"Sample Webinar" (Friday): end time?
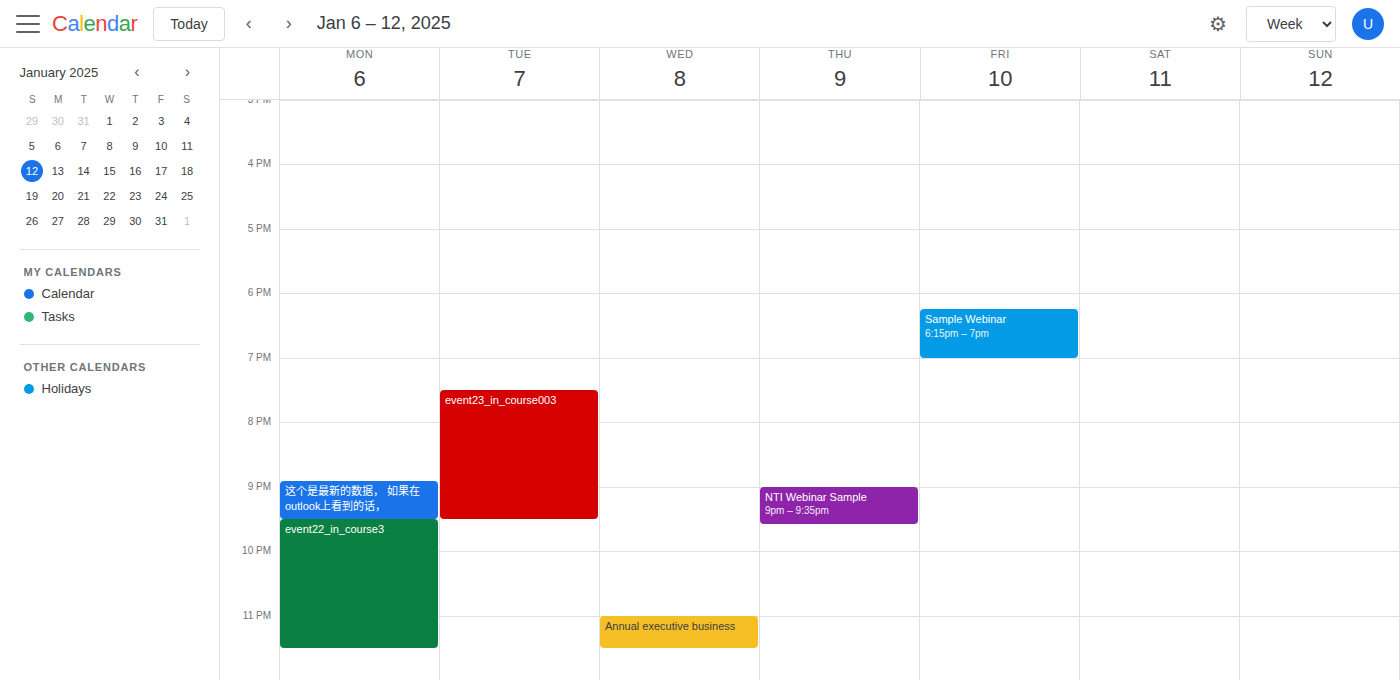
7:00 PM